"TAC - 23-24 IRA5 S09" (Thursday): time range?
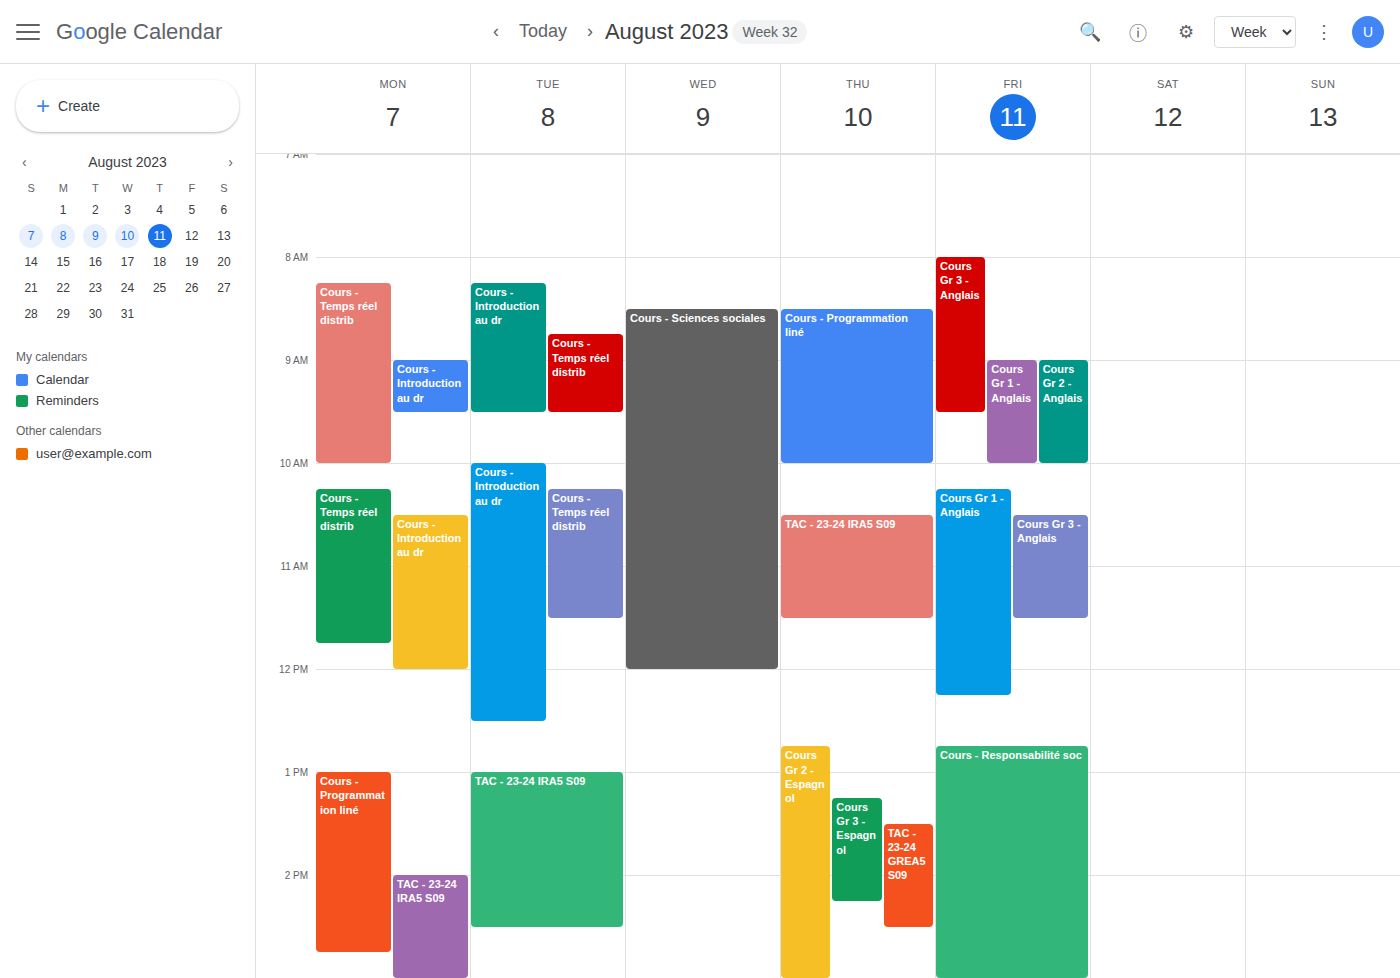
10:30 AM to 11:30 AM